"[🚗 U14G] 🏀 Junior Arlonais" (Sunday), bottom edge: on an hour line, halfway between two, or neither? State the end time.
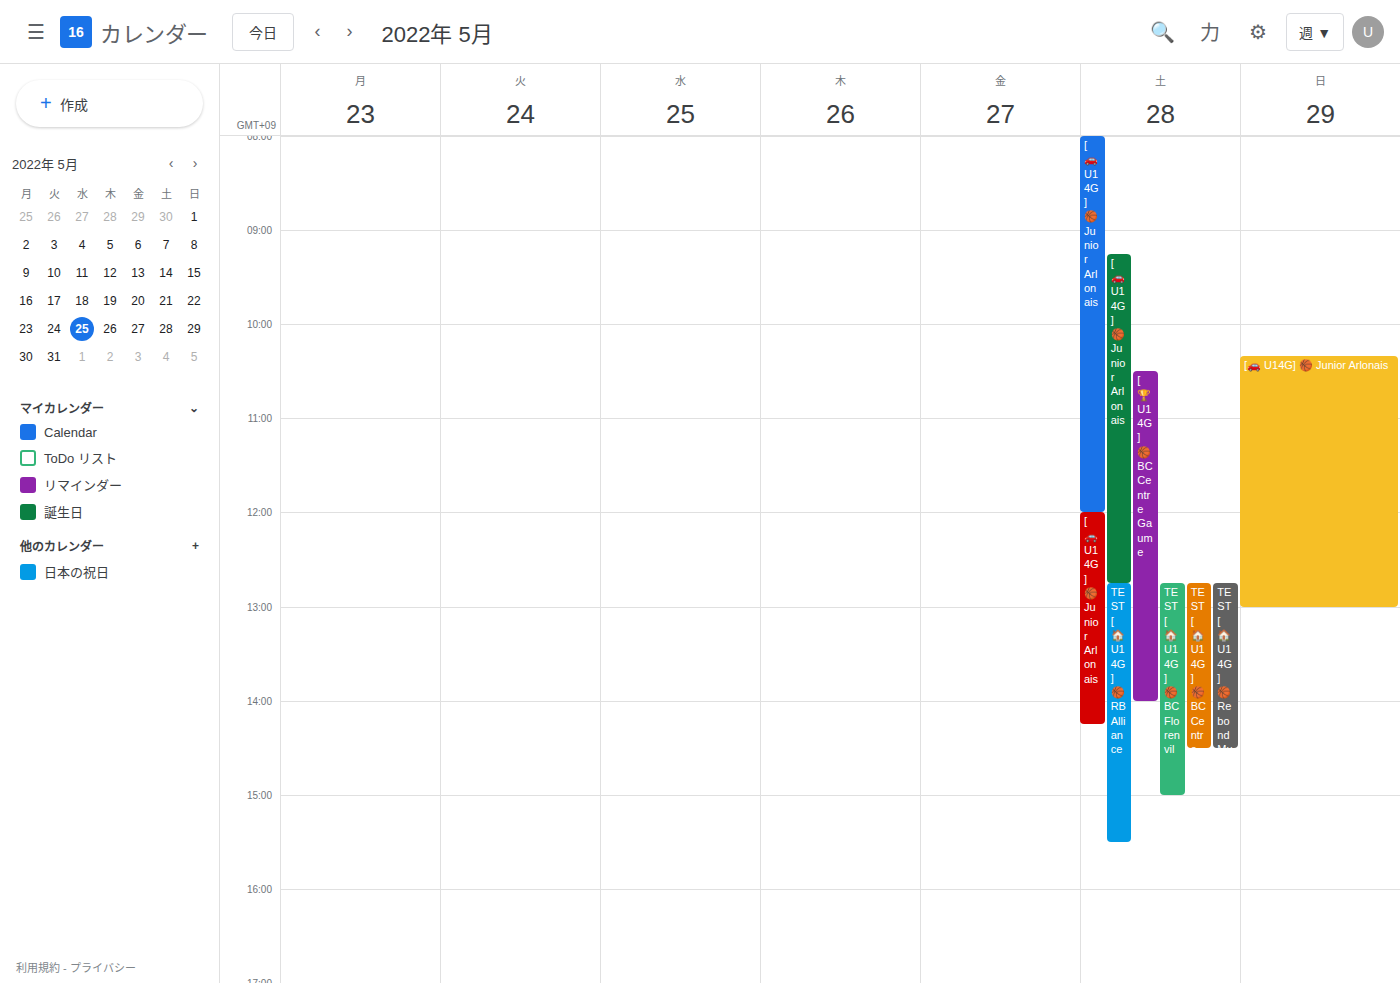
1:00 PM -- exactly on the 1 PM line.